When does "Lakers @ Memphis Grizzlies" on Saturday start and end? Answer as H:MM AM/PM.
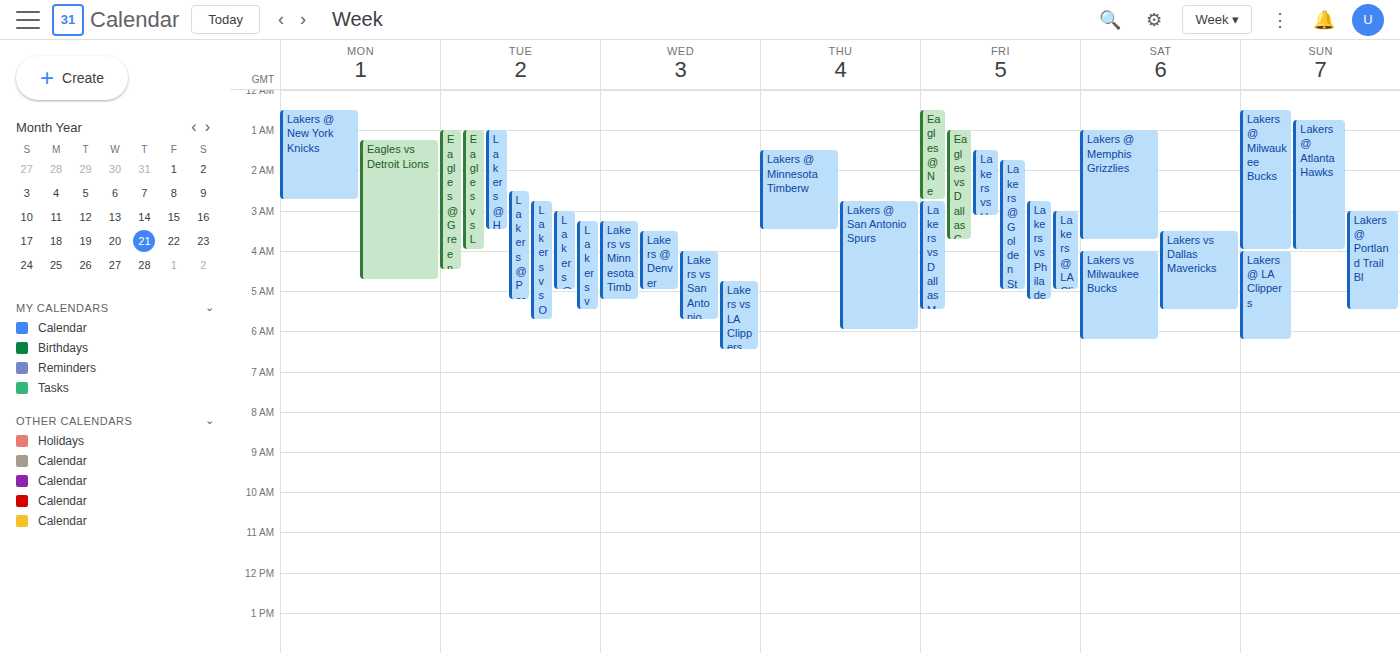
1:00 AM to 3:45 AM